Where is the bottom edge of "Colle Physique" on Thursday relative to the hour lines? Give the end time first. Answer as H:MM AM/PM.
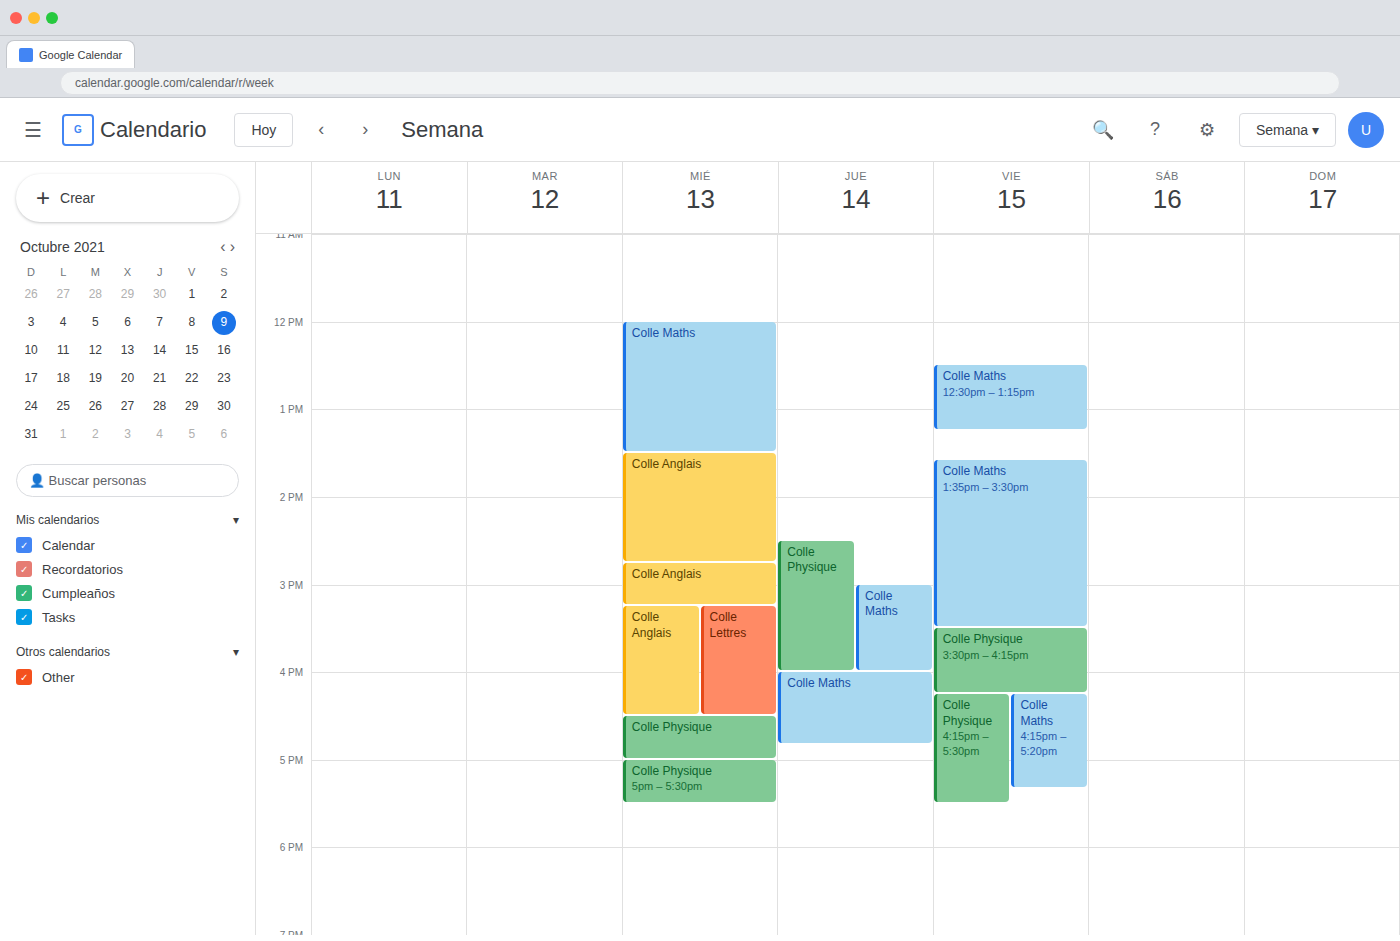
4:00 PM -- exactly on the 4 PM line.